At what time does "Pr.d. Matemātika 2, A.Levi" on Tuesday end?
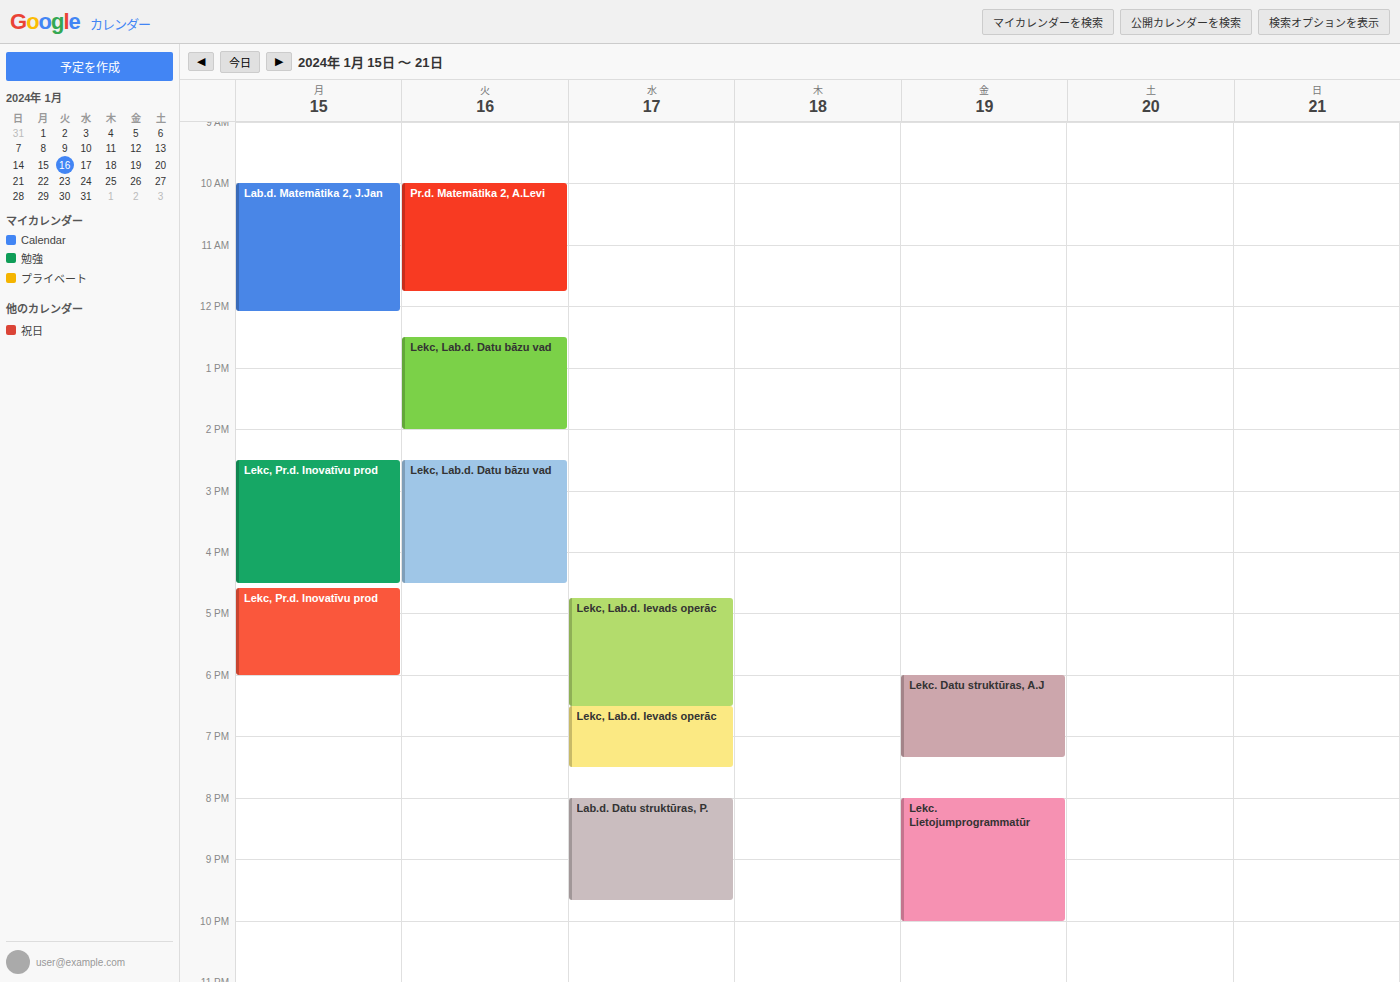
11:45 AM